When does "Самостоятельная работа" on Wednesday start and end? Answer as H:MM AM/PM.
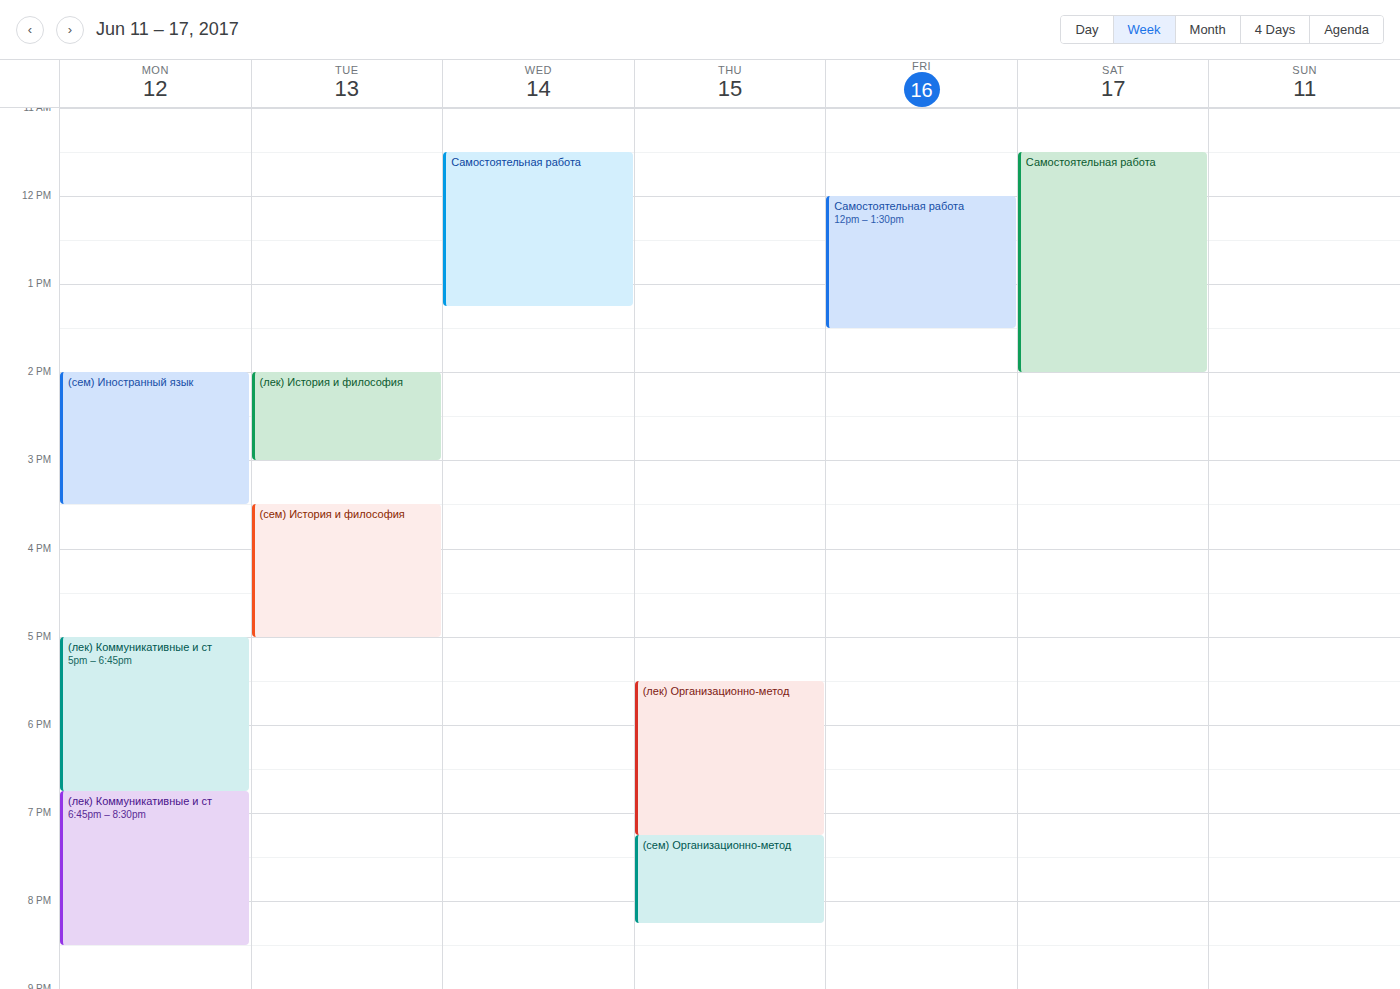
11:30 AM to 1:15 PM